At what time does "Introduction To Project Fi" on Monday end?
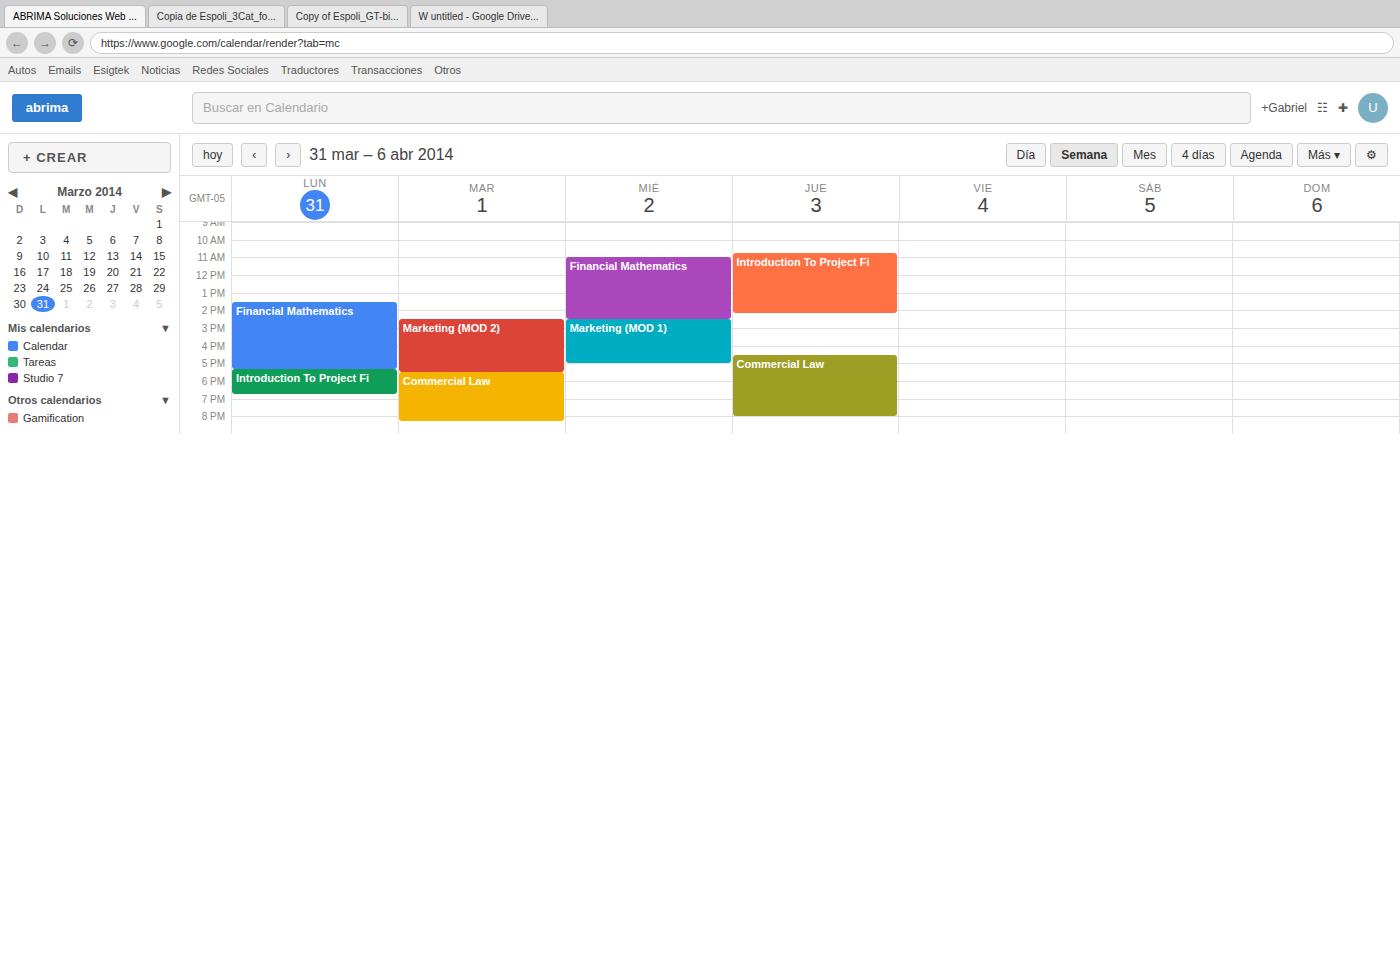
6:45 PM